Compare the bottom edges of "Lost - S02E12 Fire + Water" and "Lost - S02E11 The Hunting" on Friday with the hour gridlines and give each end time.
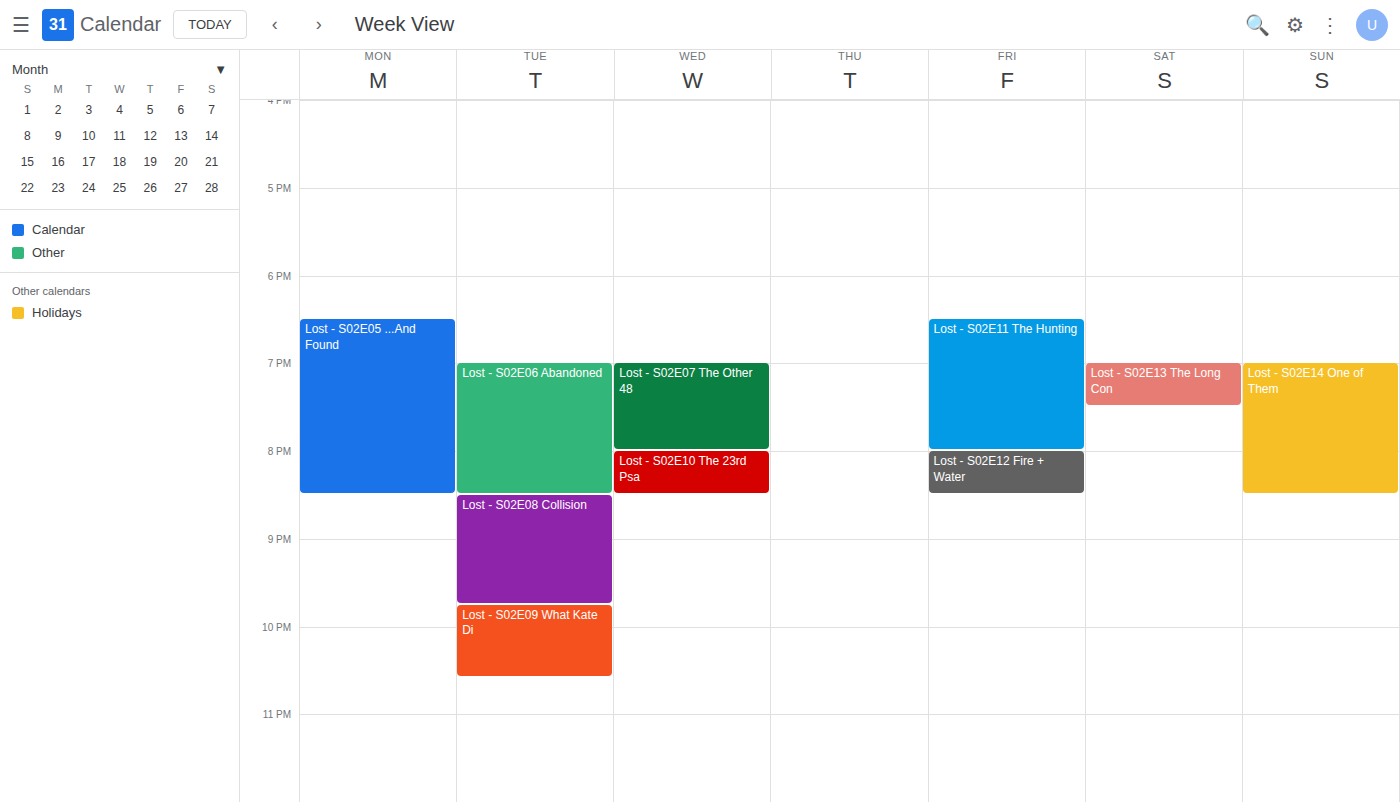
"Lost - S02E12 Fire + Water": 8:30 PM, halfway between the 8 PM and 9 PM lines. "Lost - S02E11 The Hunting": 8:00 PM, exactly on the 8 PM line.